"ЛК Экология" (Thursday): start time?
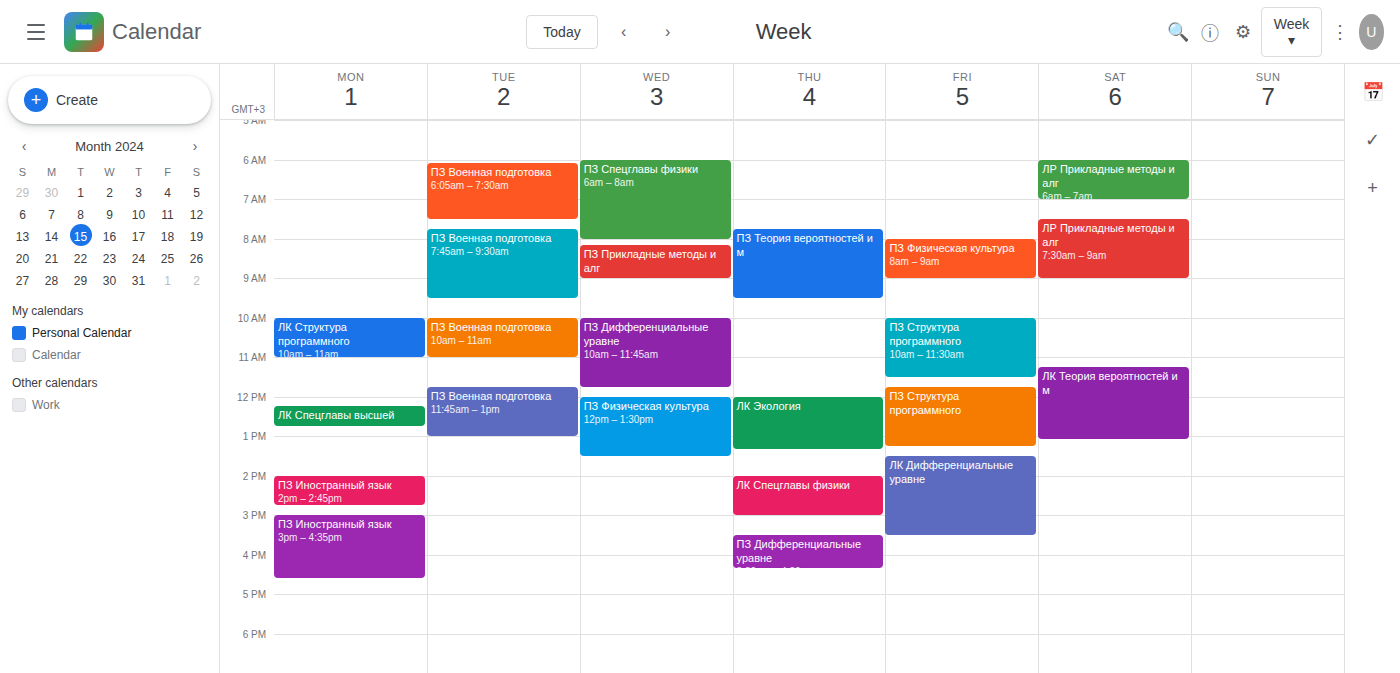
12:00 PM